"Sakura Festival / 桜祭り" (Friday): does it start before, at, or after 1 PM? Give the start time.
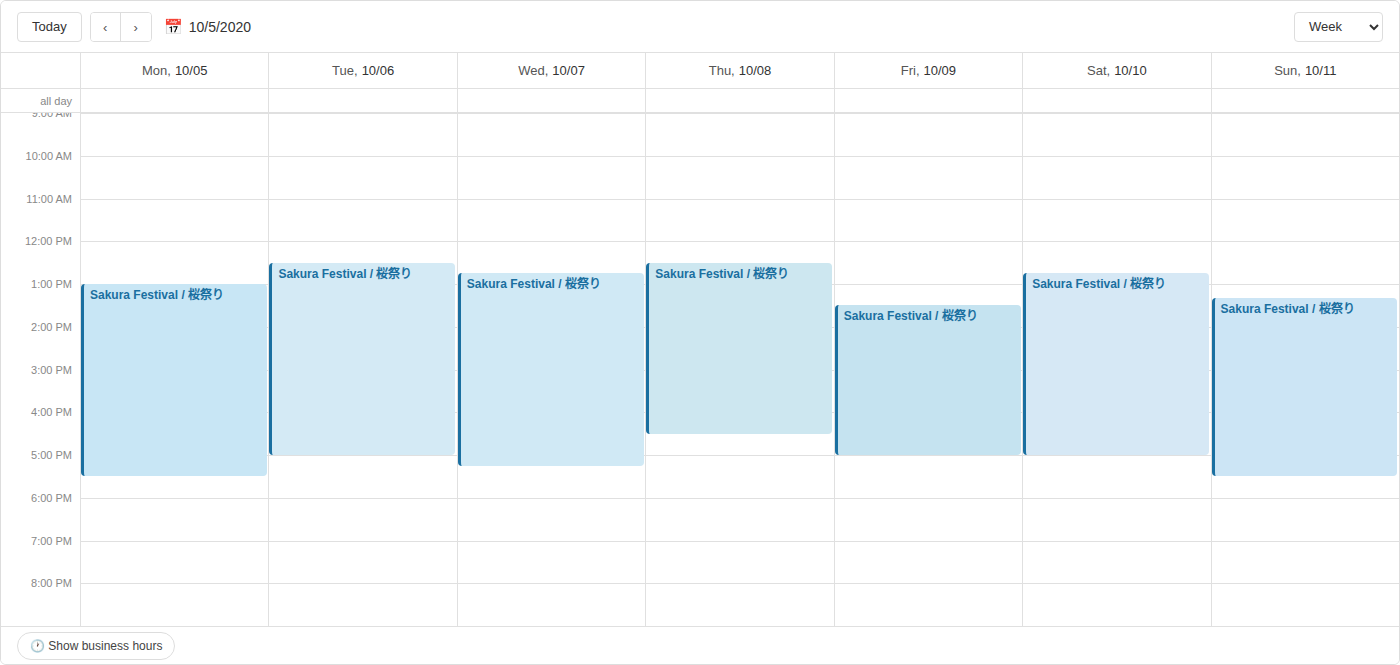
1:30 PM -- after 1 PM, 30 minutes below the 1 PM line.